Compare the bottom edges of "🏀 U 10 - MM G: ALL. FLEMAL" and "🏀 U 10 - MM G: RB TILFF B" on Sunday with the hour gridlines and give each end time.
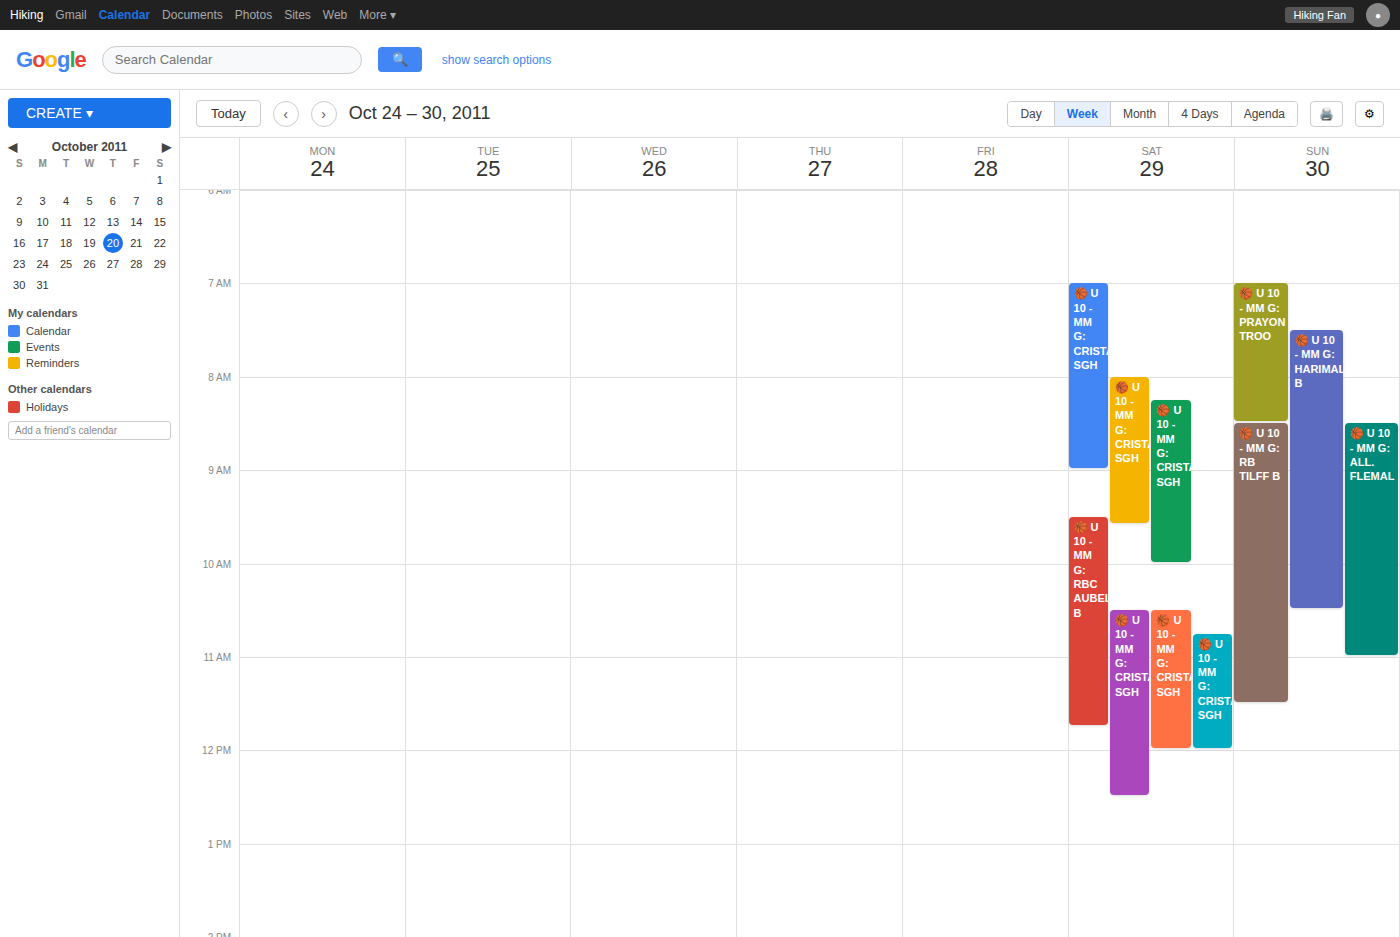
"🏀 U 10 - MM G: ALL. FLEMAL": 11:00 AM, exactly on the 11 AM line. "🏀 U 10 - MM G: RB TILFF B": 11:30 AM, halfway between the 11 AM and 12 PM lines.